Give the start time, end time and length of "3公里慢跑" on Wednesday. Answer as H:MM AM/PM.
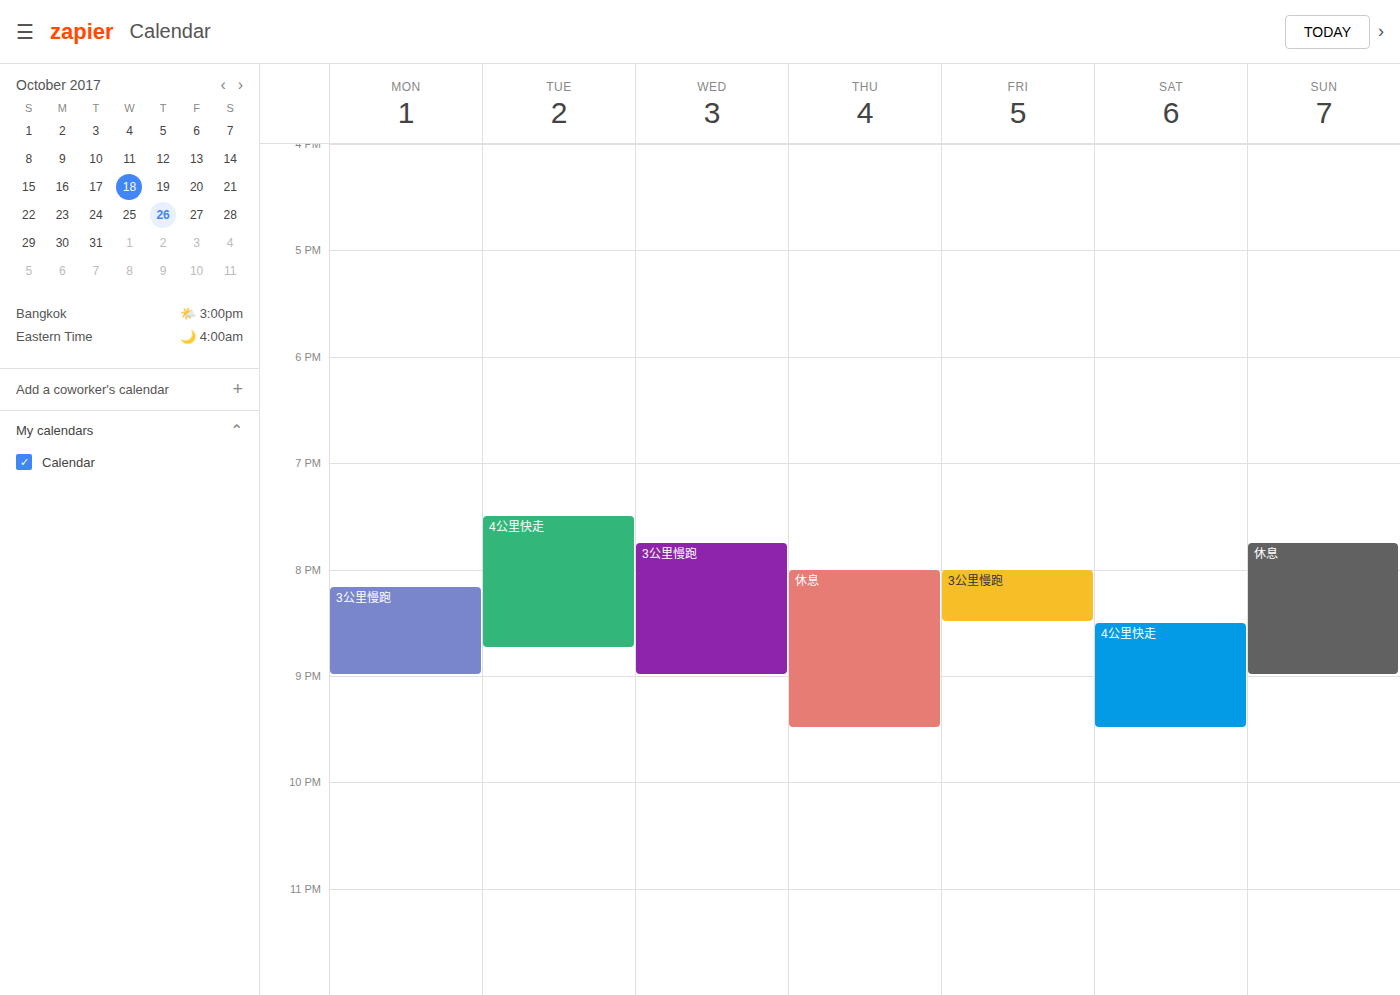
7:45 PM to 9:00 PM, 1 hour 15 minutes